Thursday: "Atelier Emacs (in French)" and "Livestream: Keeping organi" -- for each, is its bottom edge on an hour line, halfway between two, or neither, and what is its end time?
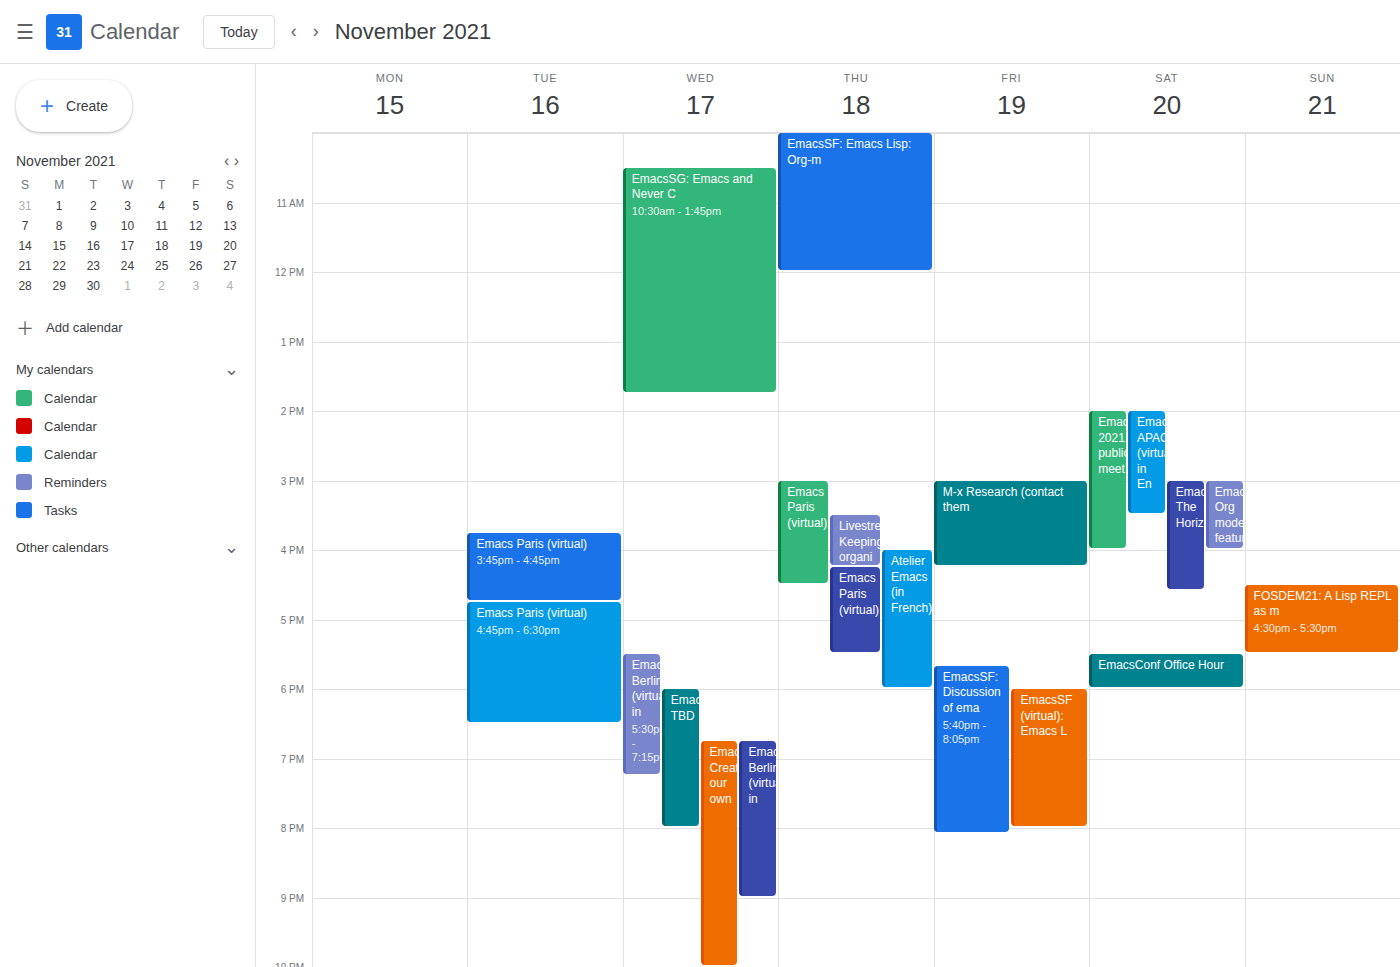
"Atelier Emacs (in French)": 6:00 PM, exactly on the 6 PM line. "Livestream: Keeping organi": 4:15 PM, neither: a quarter of the way from the 4 PM line to the 5 PM line.